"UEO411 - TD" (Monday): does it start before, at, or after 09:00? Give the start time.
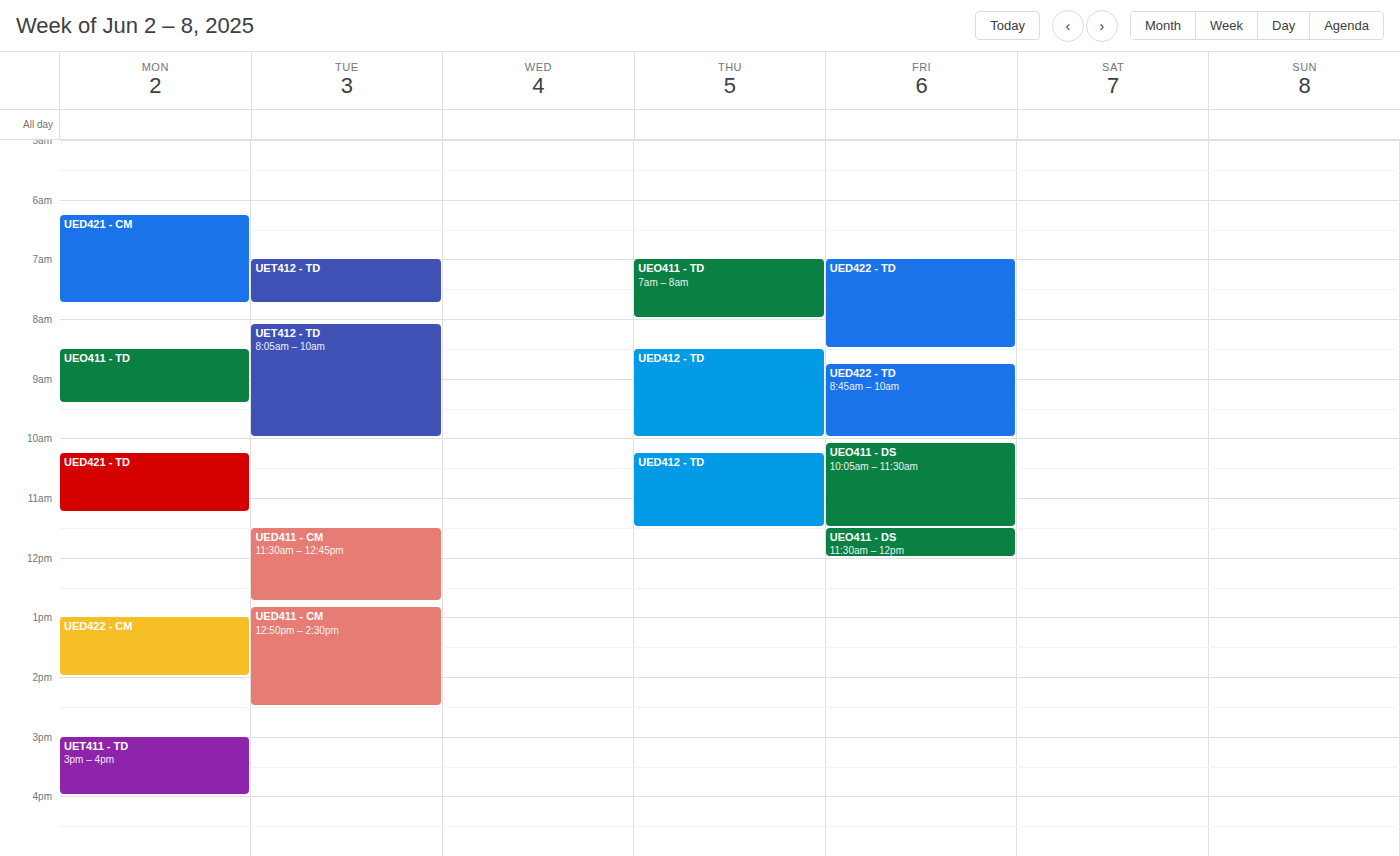
08:30 -- before 09:00, 30 minutes above the 09:00 line.